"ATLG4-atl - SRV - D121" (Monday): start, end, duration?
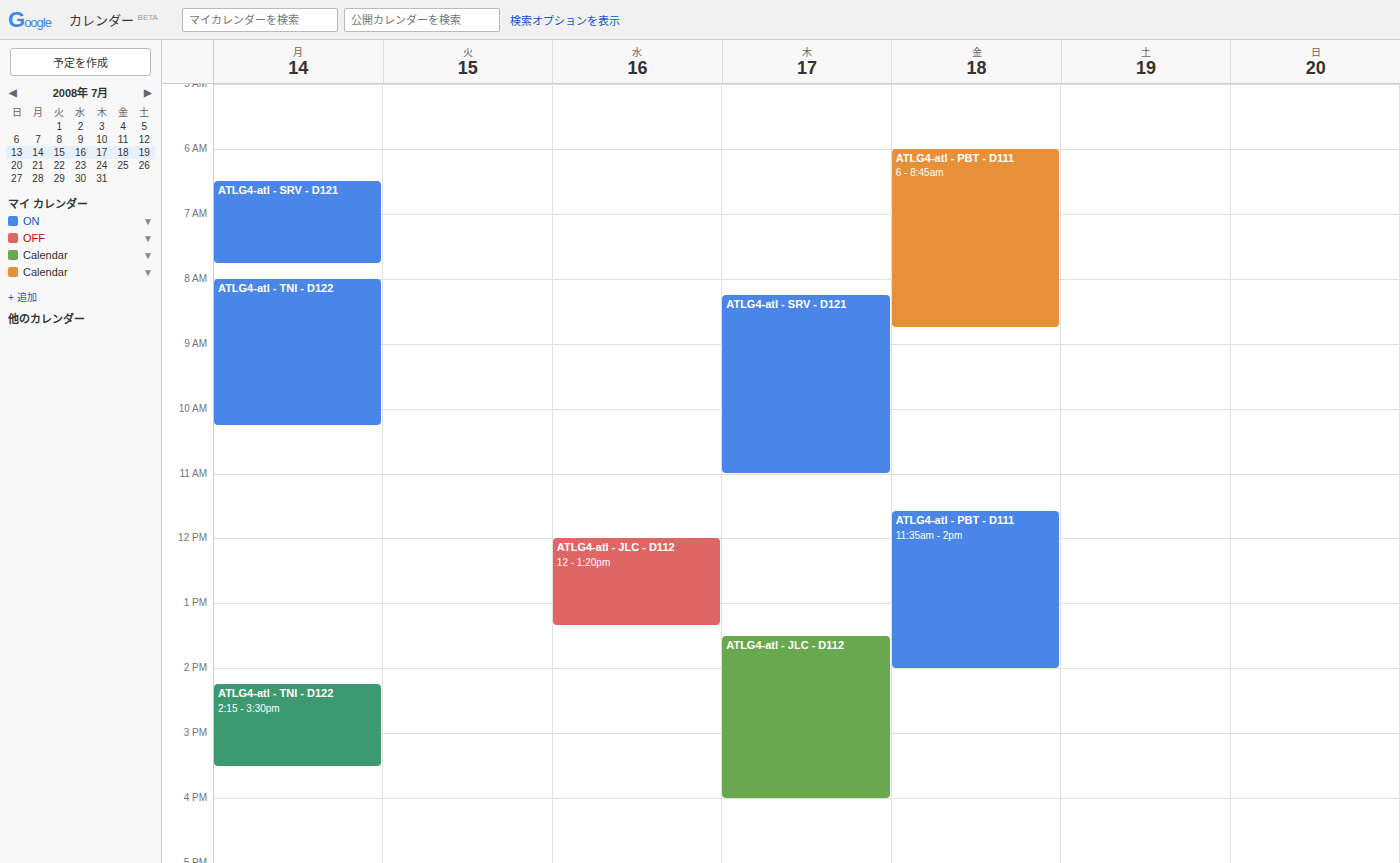
6:30 AM to 7:45 AM, 1 hour 15 minutes